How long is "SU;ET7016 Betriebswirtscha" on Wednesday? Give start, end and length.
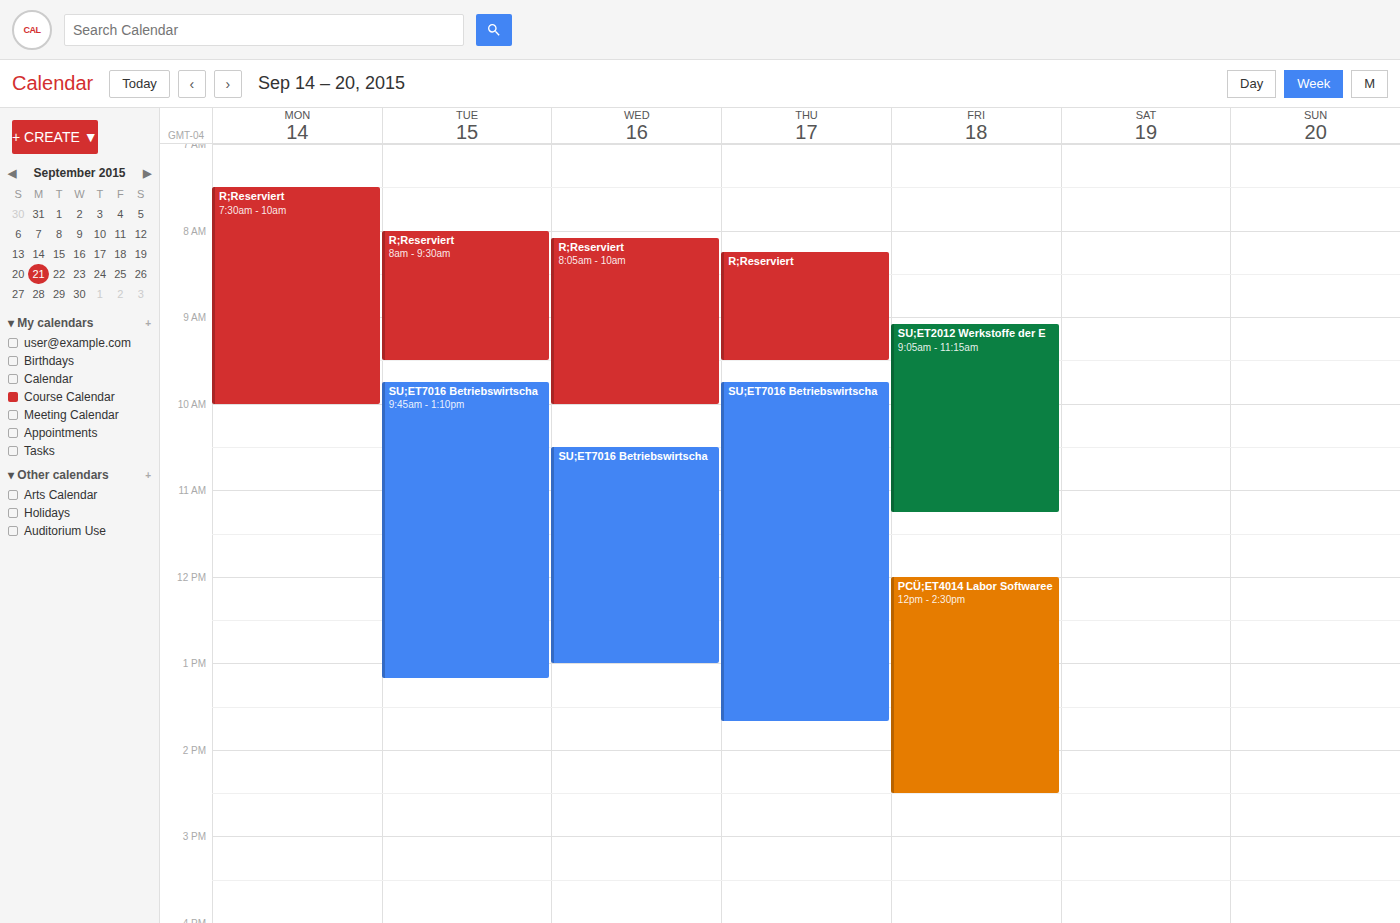
10:30 AM to 1:00 PM, 2 hours 30 minutes